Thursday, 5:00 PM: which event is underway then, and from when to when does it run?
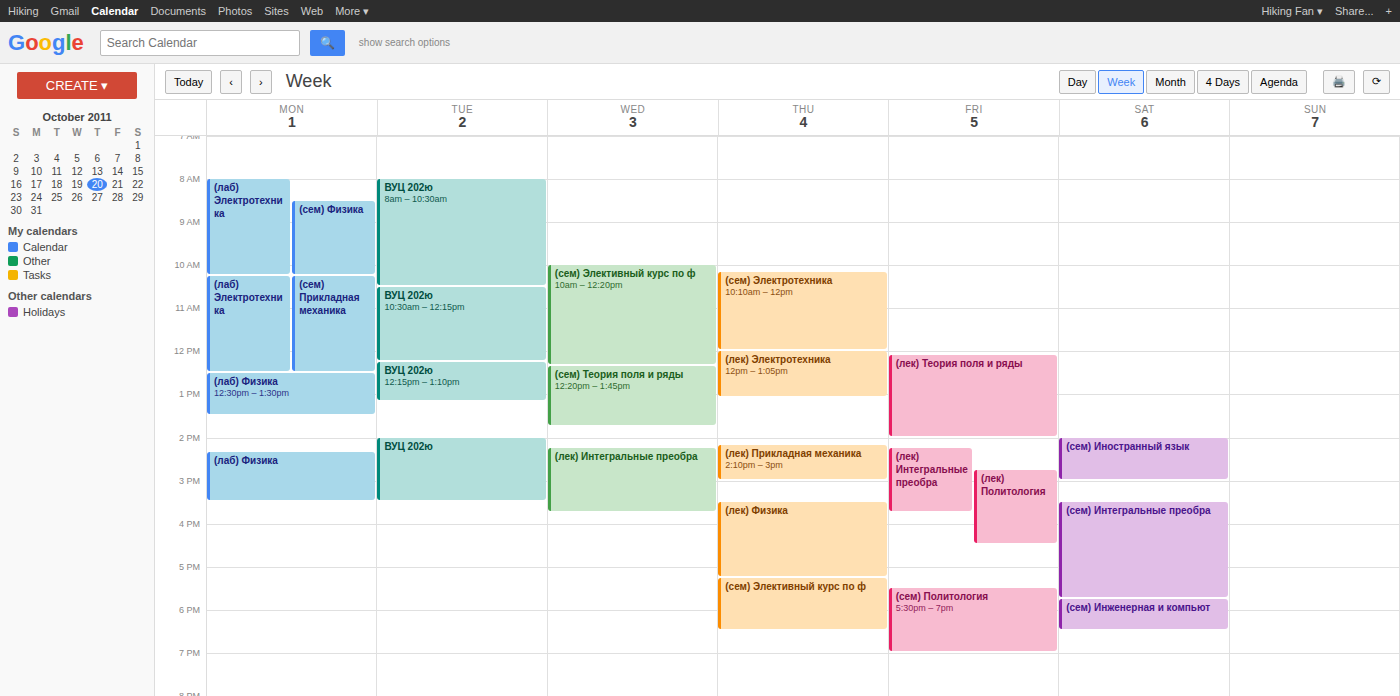
"(лек) Физика", 3:30 PM to 5:15 PM